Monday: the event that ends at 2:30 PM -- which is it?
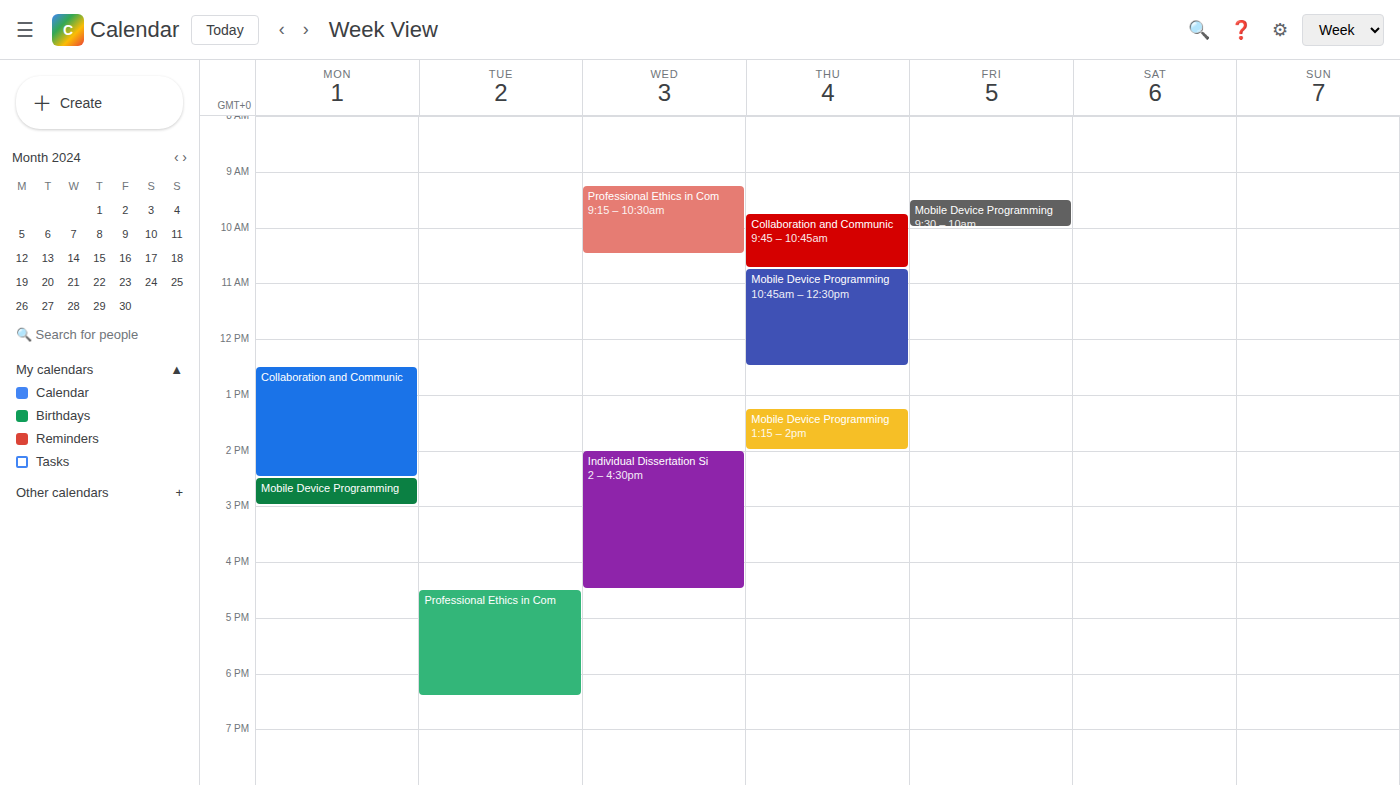
"Collaboration and Communic"